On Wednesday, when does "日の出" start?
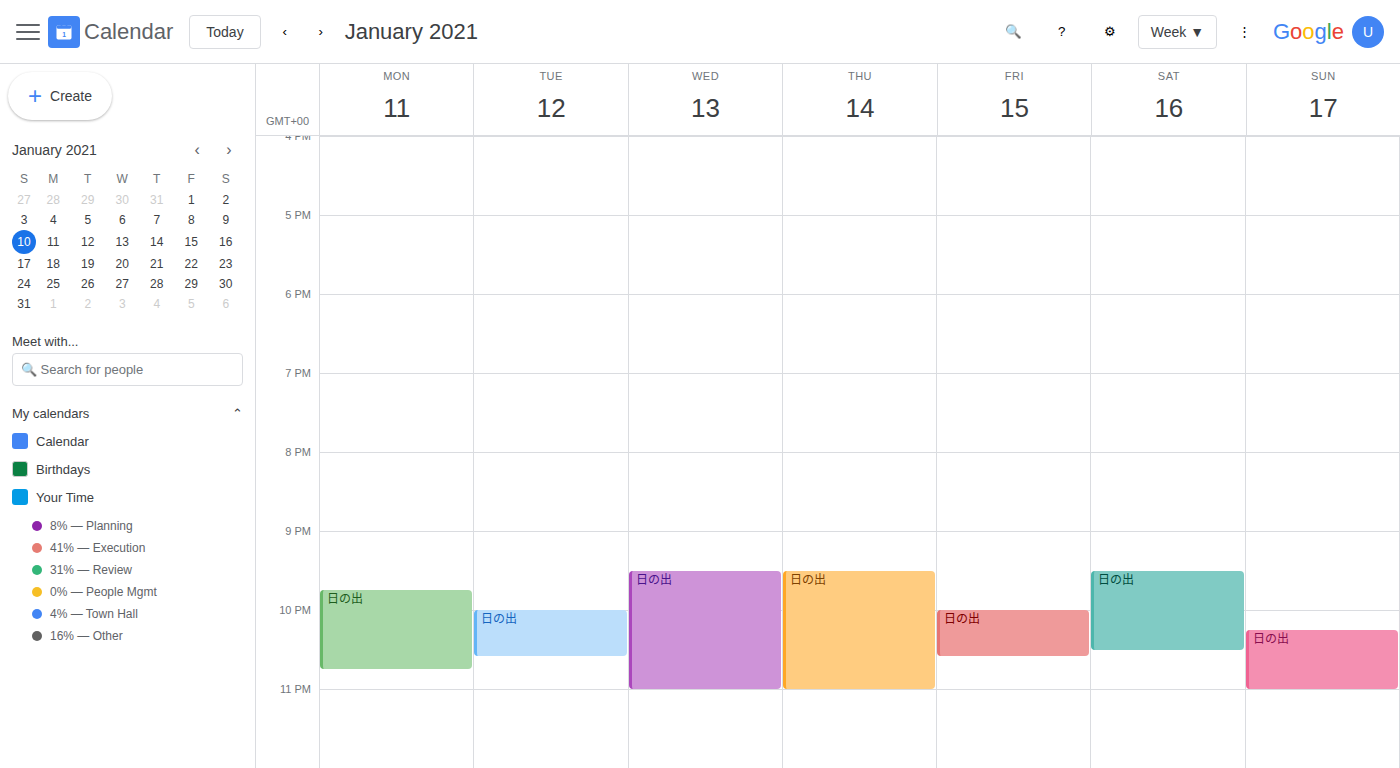
9:30 PM